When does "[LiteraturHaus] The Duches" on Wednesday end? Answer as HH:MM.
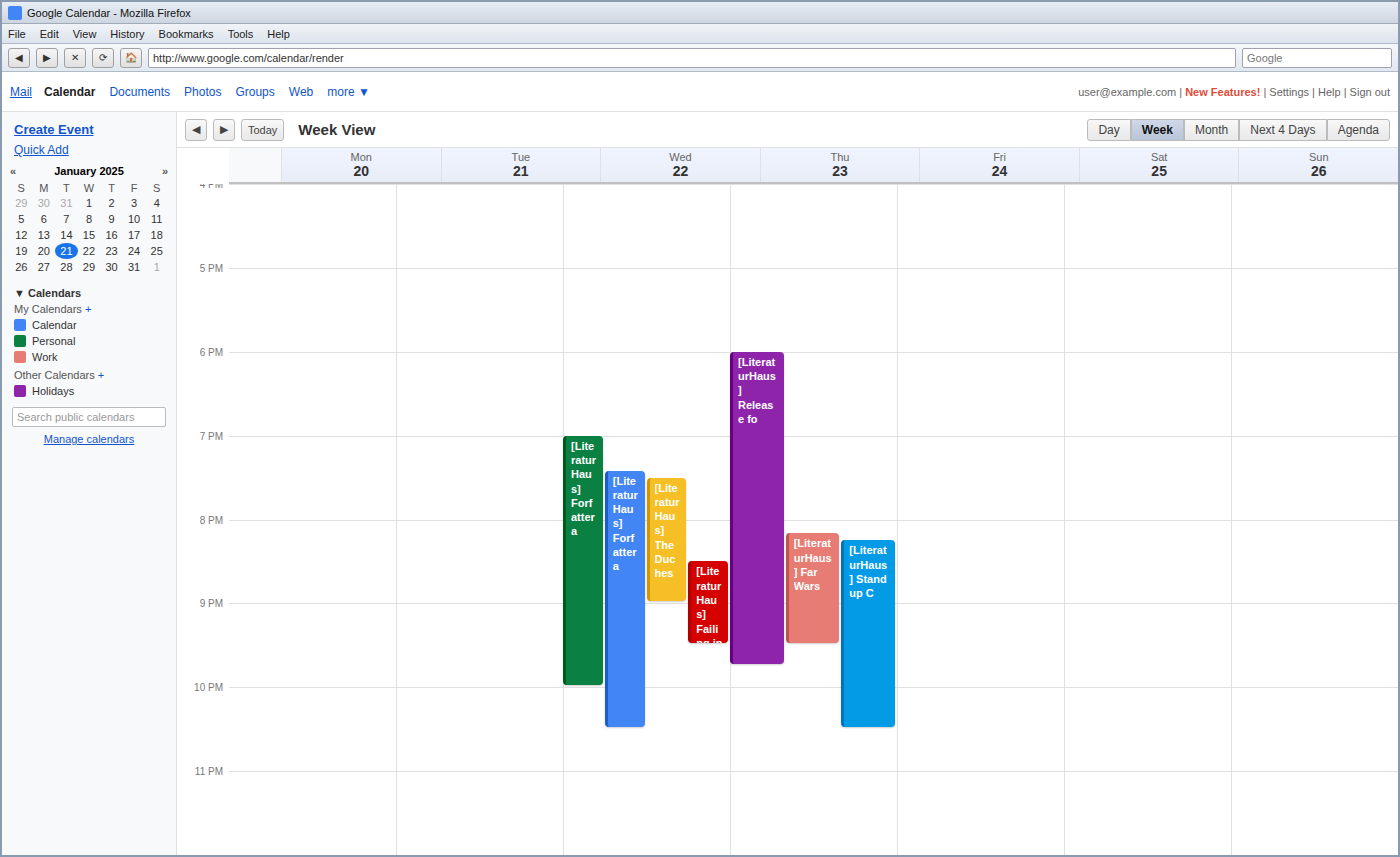
21:00